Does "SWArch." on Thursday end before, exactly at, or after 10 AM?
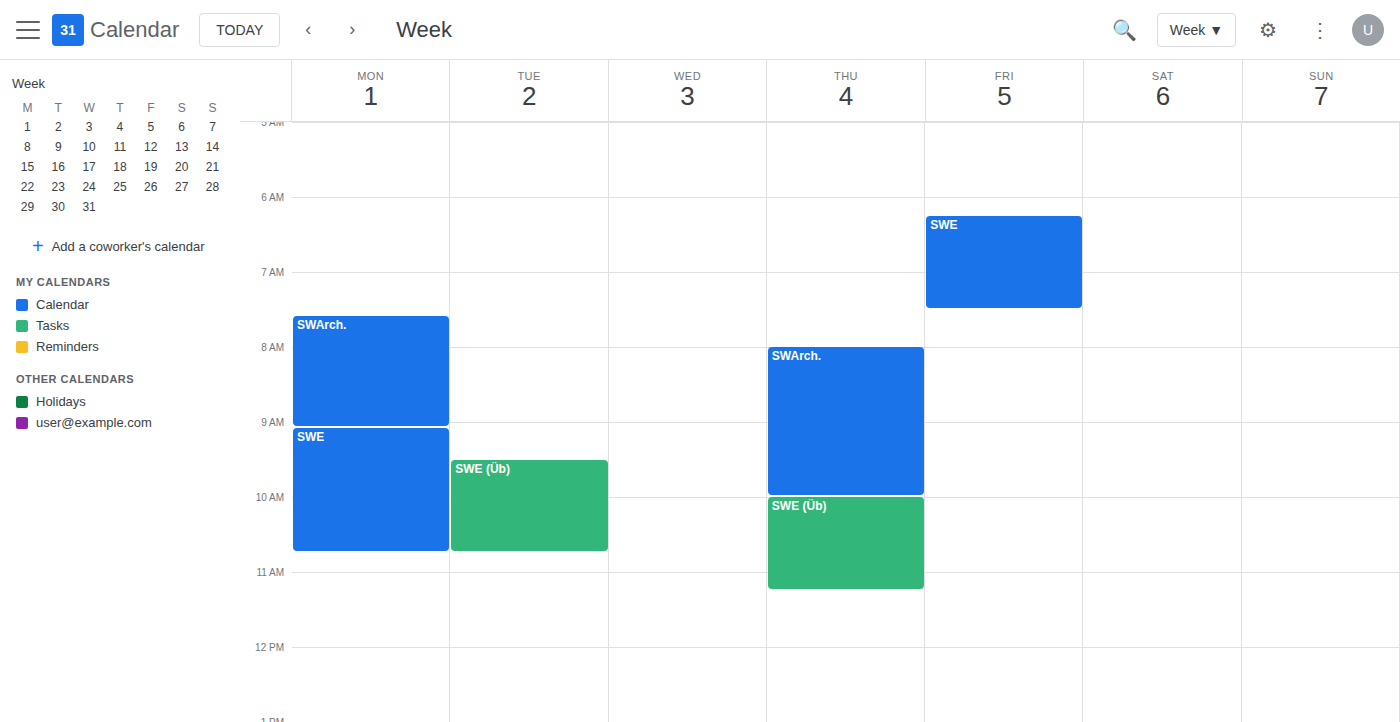
10:00 AM -- exactly at 10 AM, on the 10 AM line.